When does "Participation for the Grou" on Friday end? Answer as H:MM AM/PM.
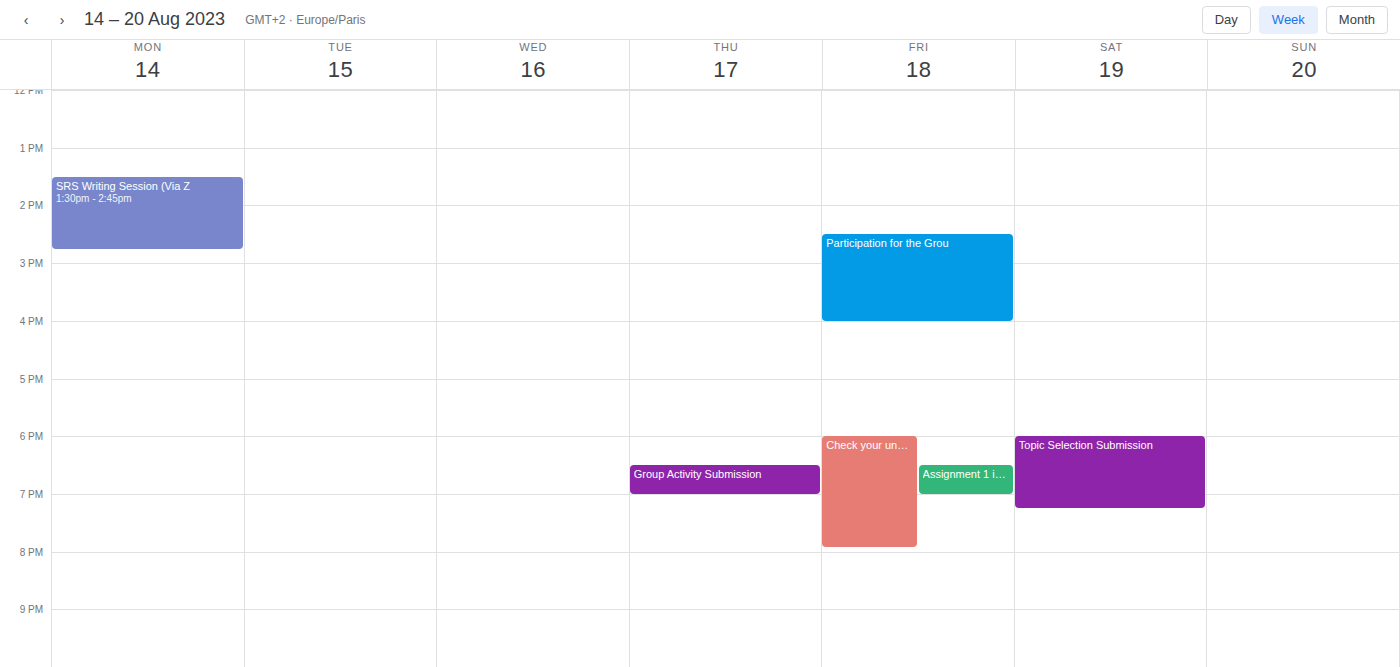
4:00 PM